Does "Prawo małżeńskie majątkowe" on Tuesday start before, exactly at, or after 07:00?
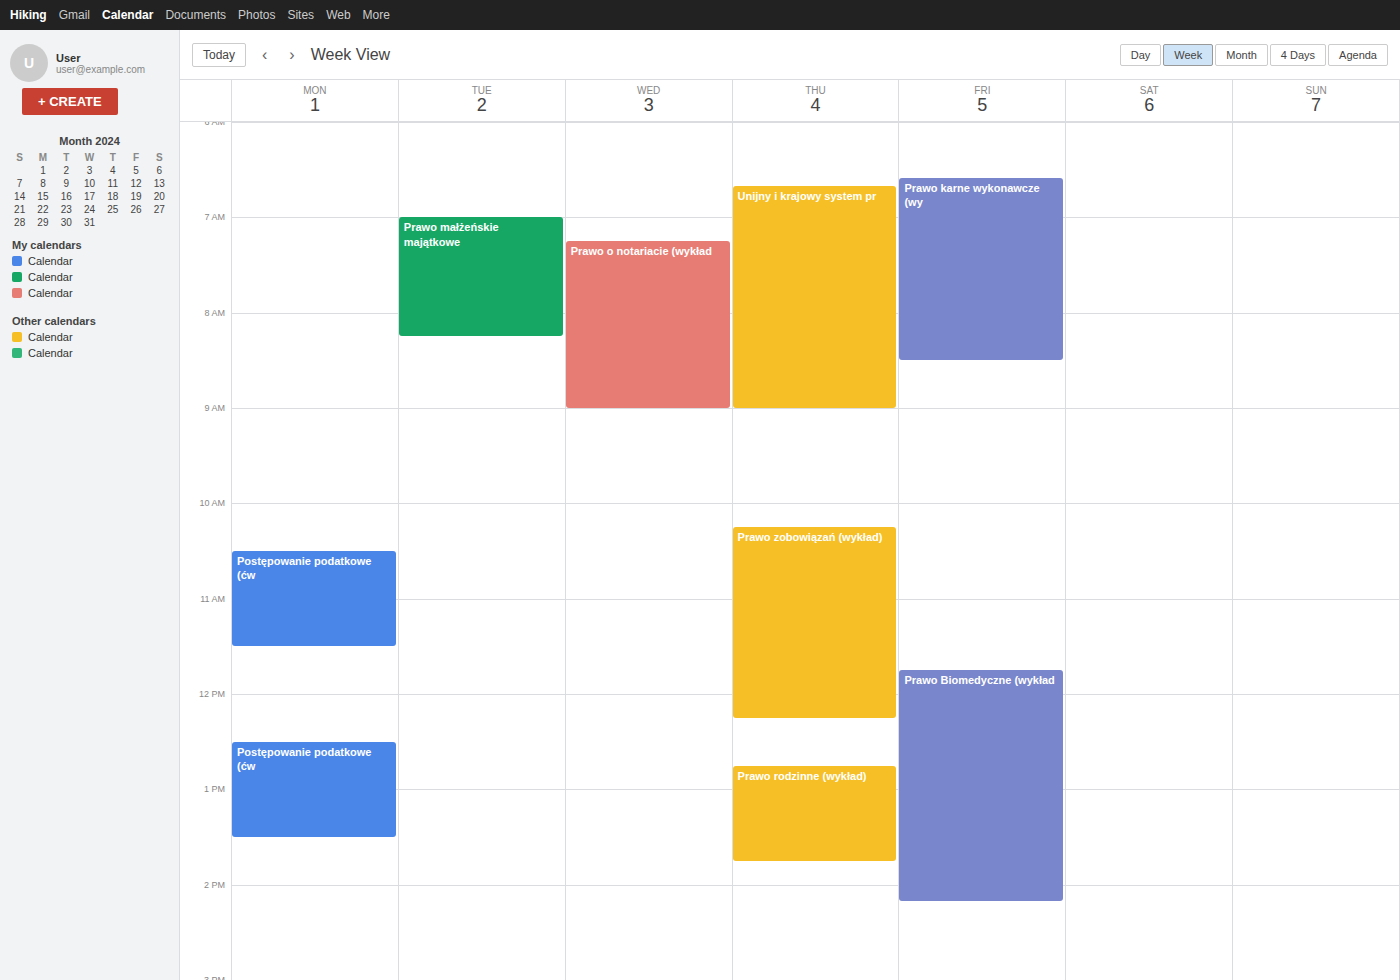
07:00 -- exactly at 07:00, on the 07:00 line.